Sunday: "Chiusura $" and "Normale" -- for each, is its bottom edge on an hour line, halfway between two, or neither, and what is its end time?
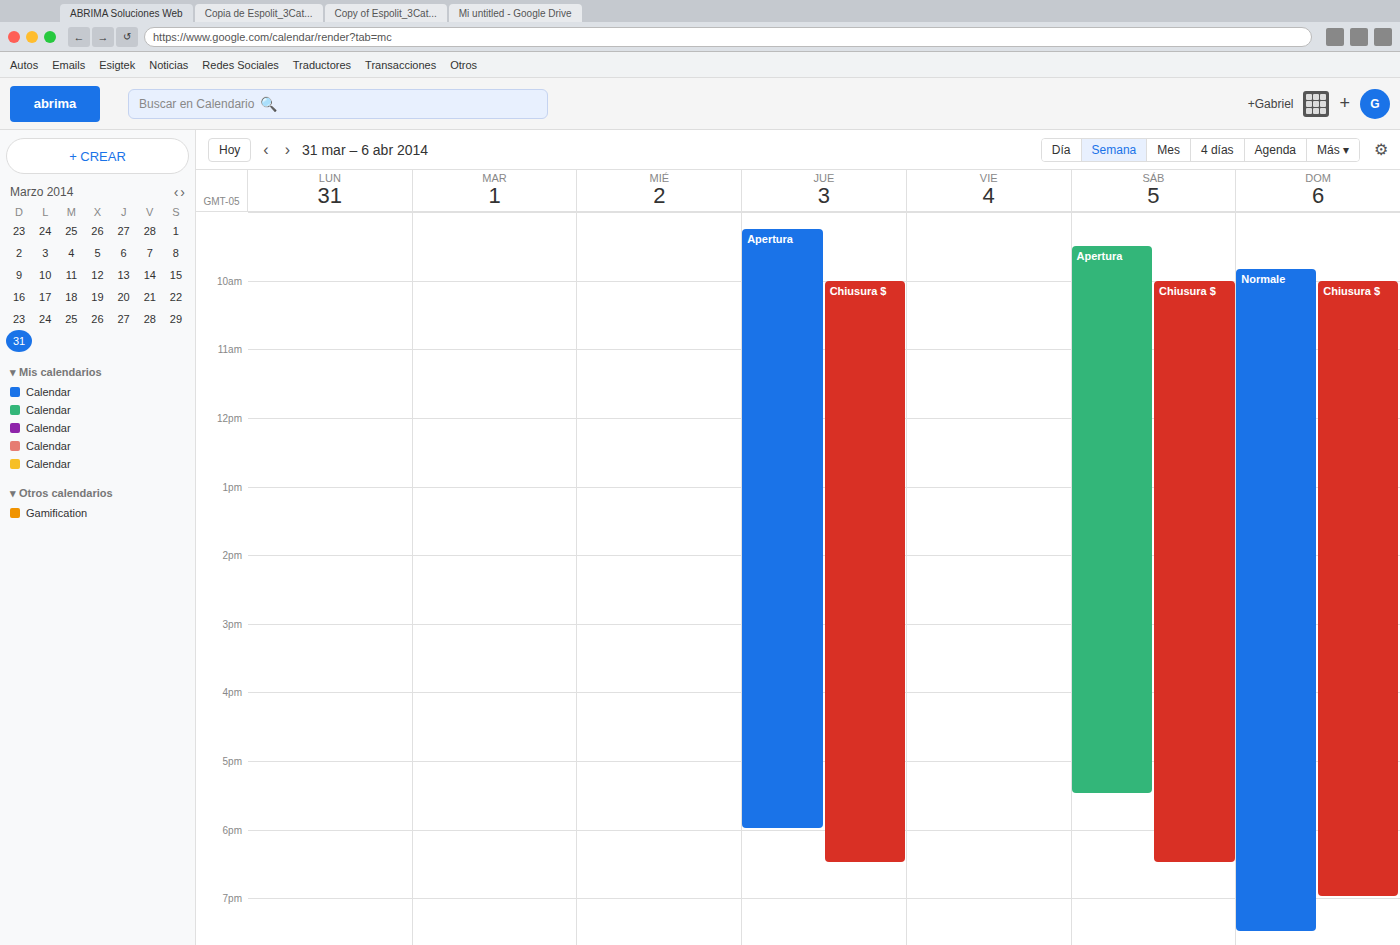
"Chiusura $": 7:00 PM, exactly on the 7 PM line. "Normale": 7:30 PM, halfway between the 7 PM and 8 PM lines.